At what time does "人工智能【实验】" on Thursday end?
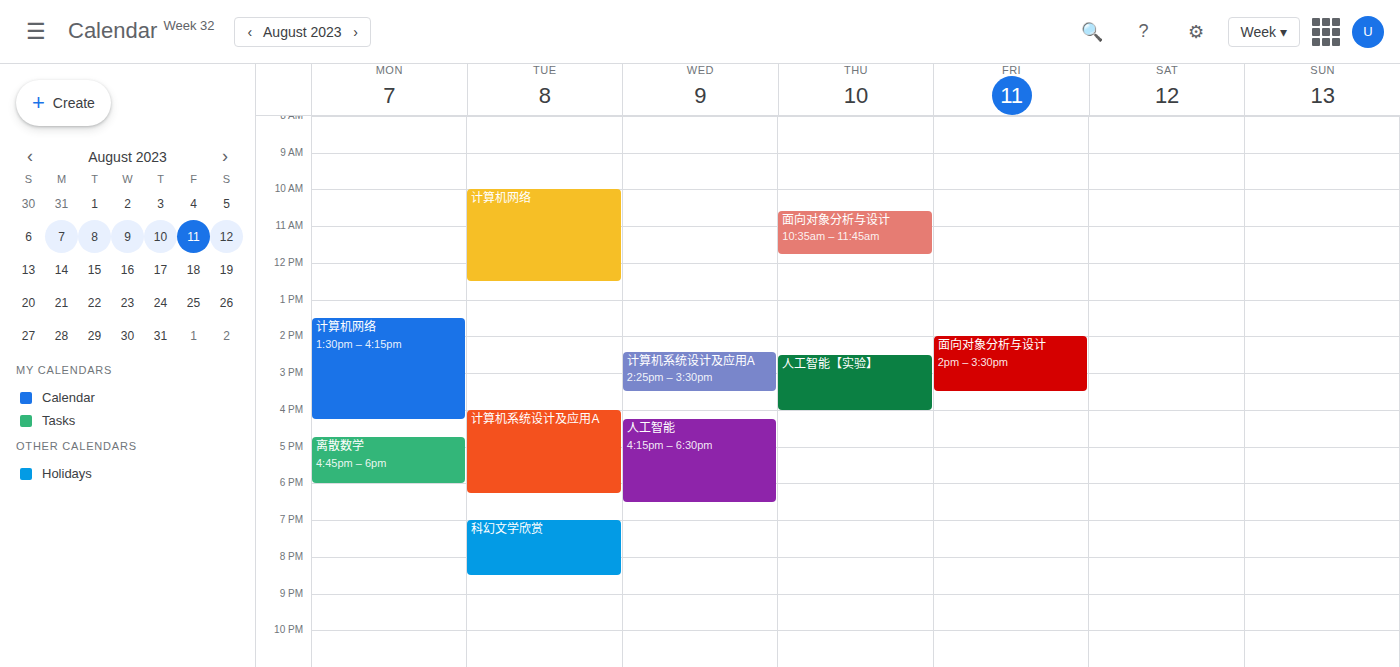
4:00 PM